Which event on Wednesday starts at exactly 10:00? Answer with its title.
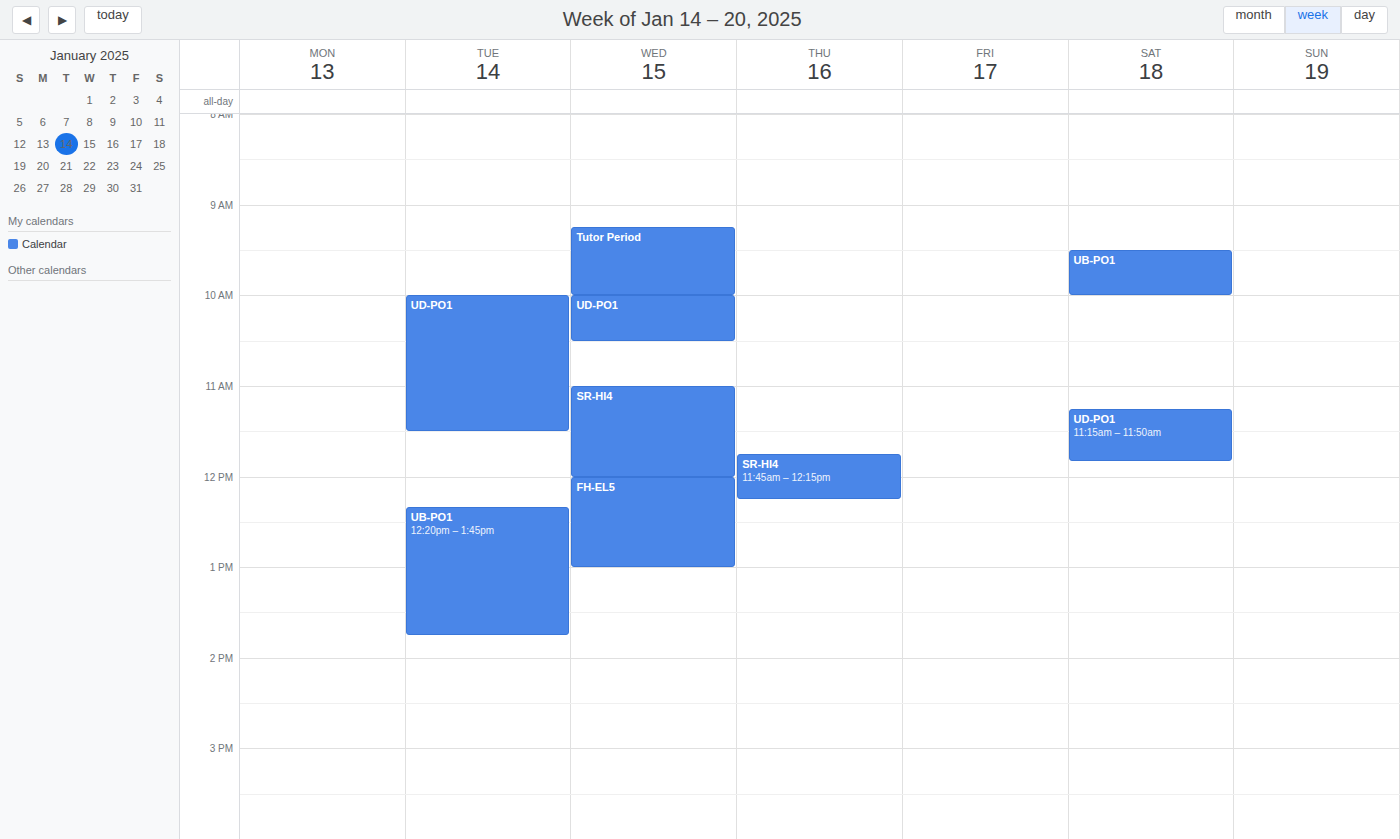
"UD-PO1"